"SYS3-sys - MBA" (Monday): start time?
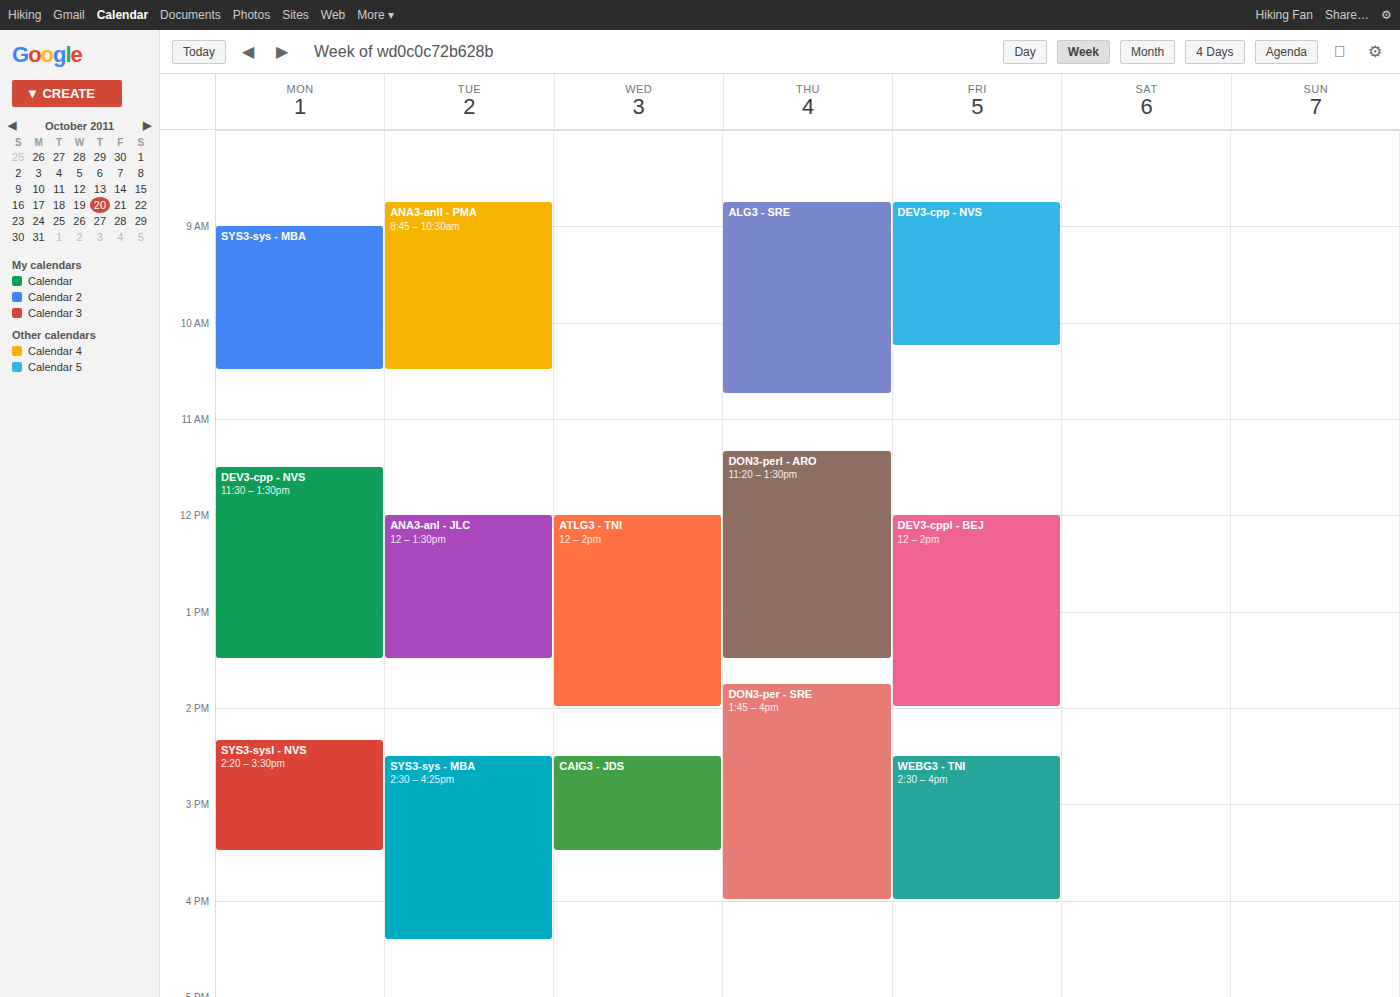
9:00 AM